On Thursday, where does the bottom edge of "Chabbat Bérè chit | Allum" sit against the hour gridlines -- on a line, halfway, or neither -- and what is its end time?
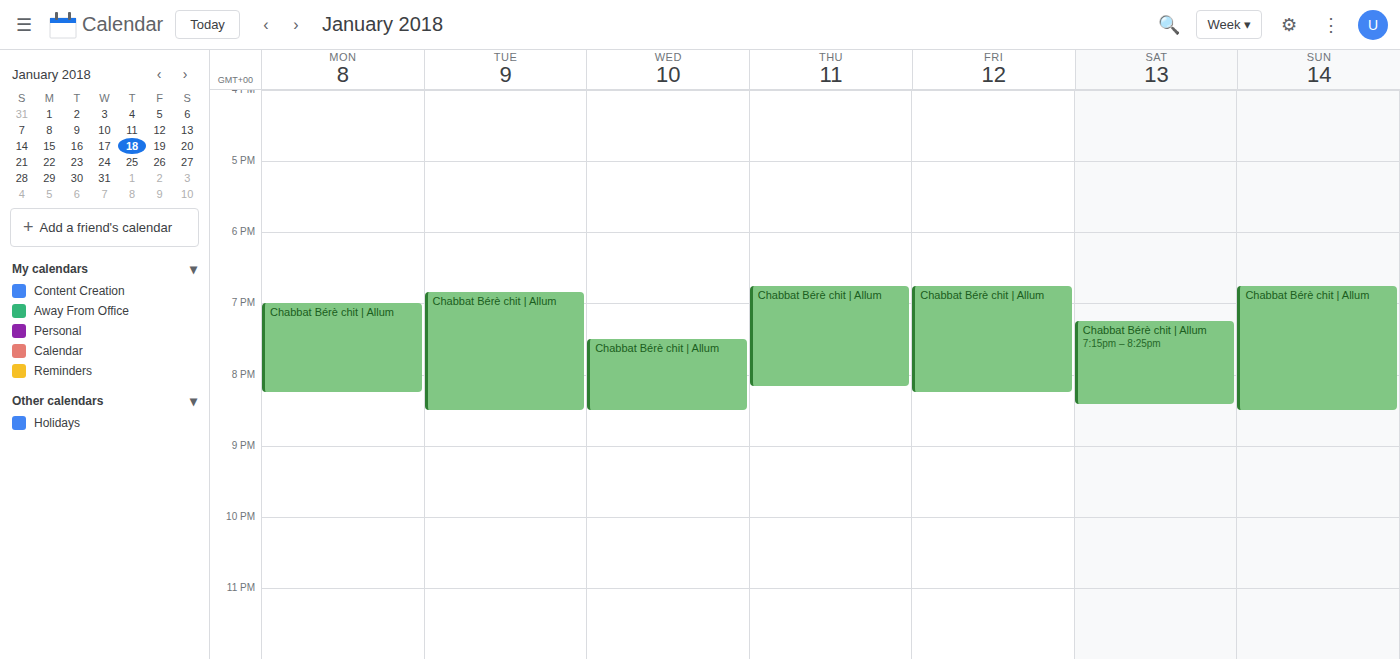
8:10 PM -- neither: 10 minutes below the 8 PM line and 50 minutes above the 9 PM line.